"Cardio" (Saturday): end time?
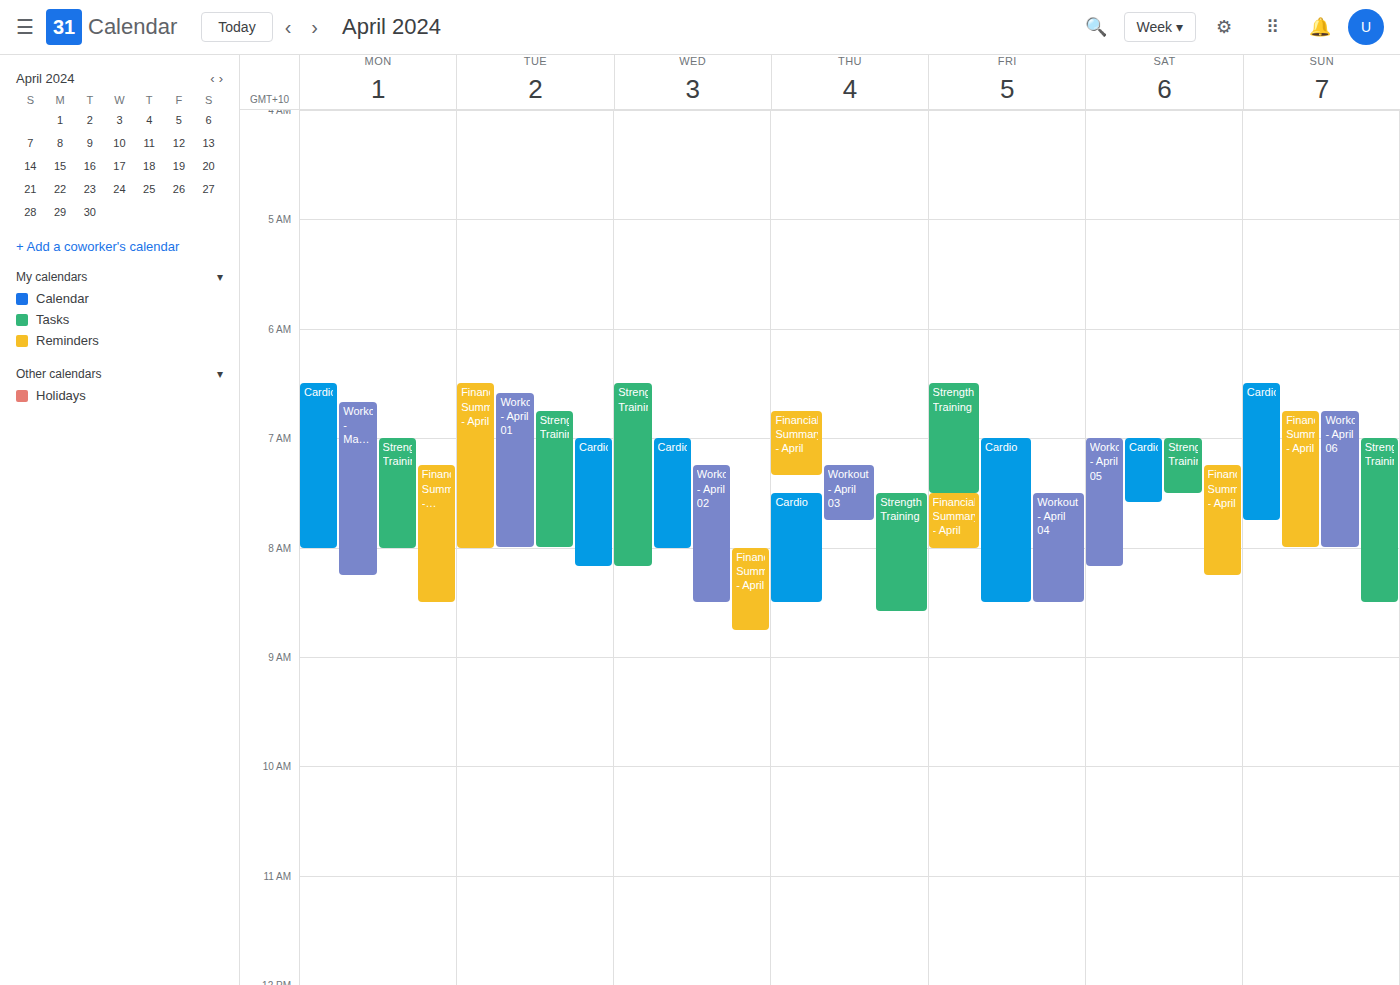
07:35